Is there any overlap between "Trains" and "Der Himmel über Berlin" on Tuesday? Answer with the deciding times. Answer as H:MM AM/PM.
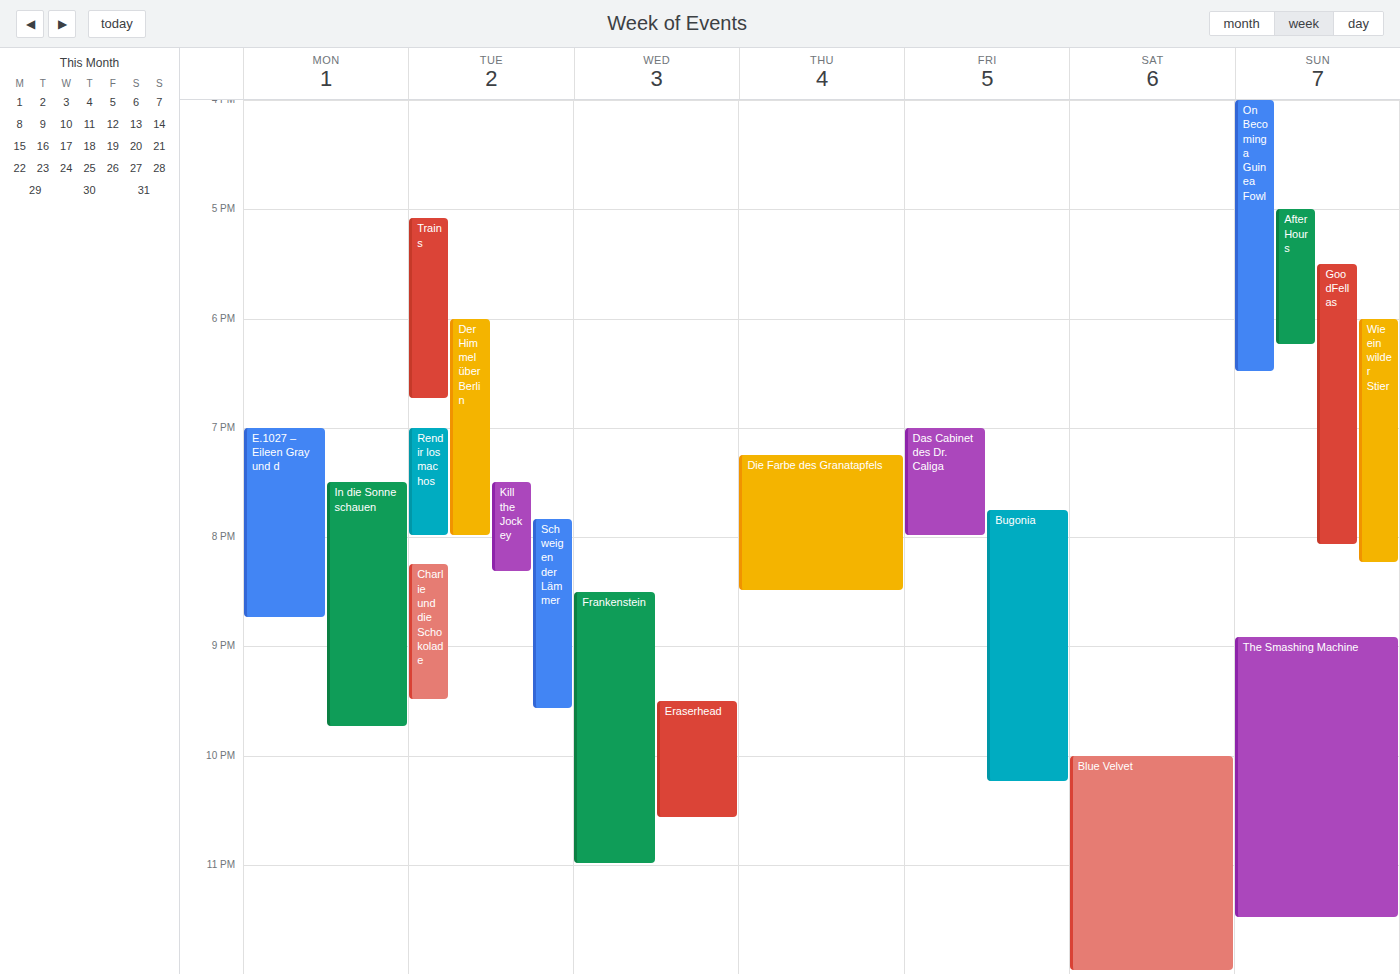
"Der Himmel über Berlin" starts at 6:00 PM, before "Trains" ends at 6:45 PM -- they overlap.